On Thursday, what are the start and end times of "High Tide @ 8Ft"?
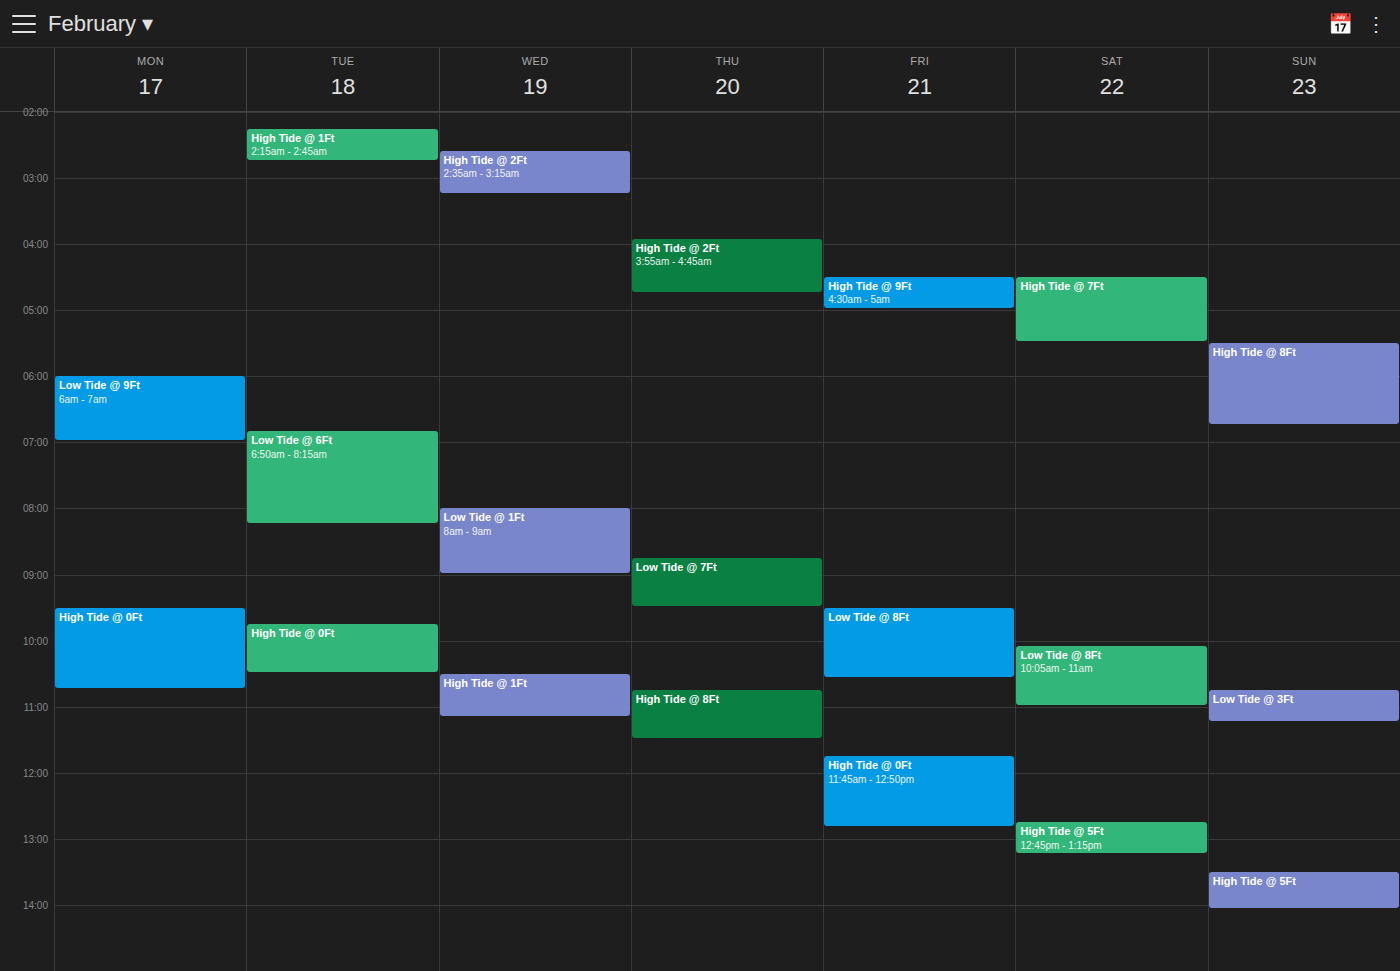
10:45 AM to 11:30 AM